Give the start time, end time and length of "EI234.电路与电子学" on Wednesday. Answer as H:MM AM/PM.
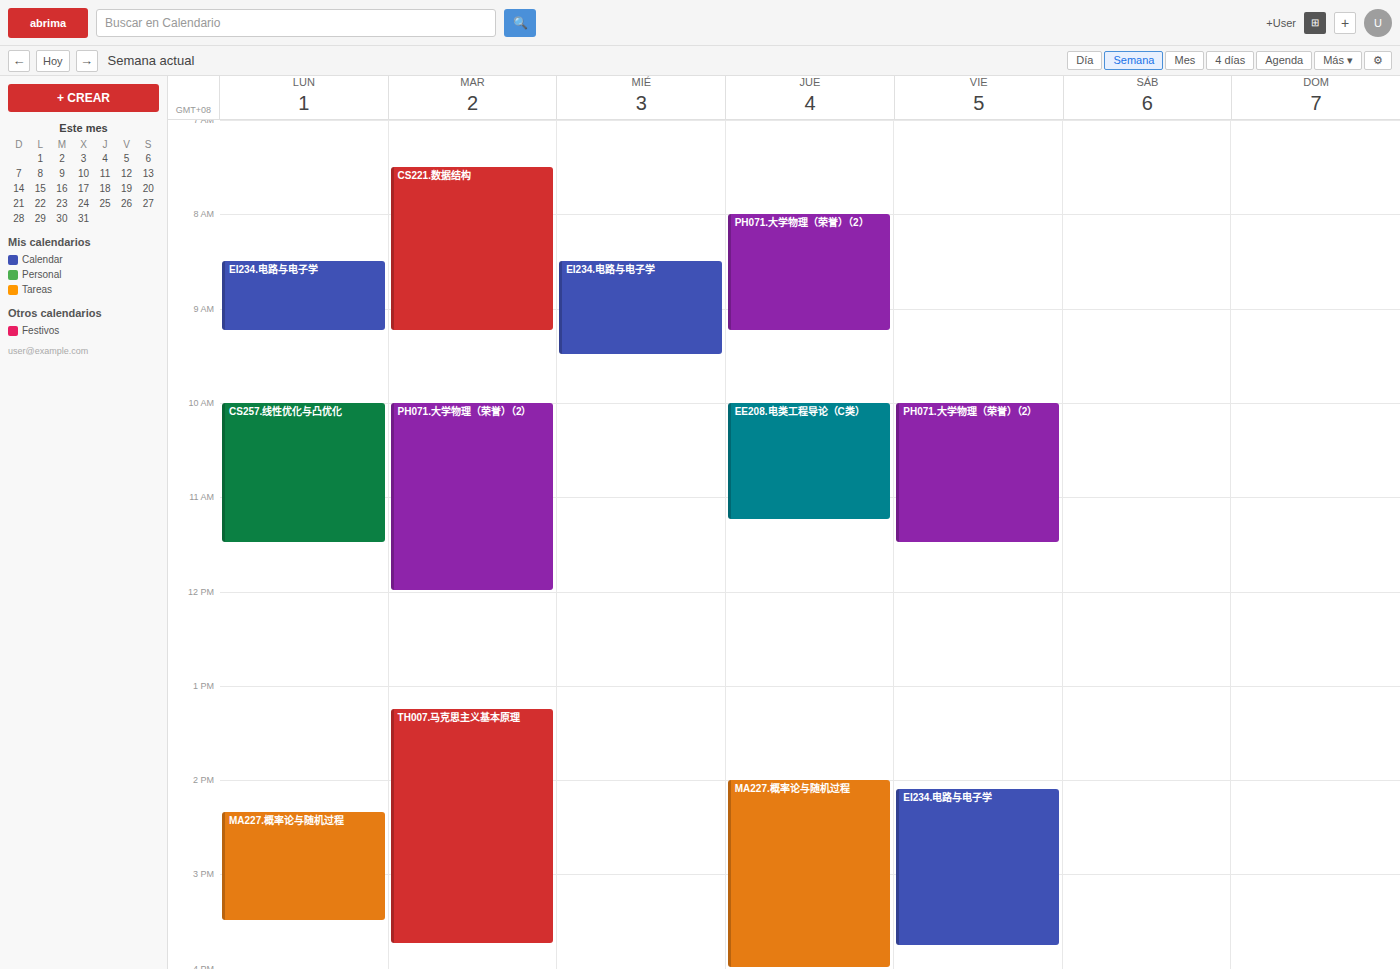
8:30 AM to 9:30 AM, 1 hour